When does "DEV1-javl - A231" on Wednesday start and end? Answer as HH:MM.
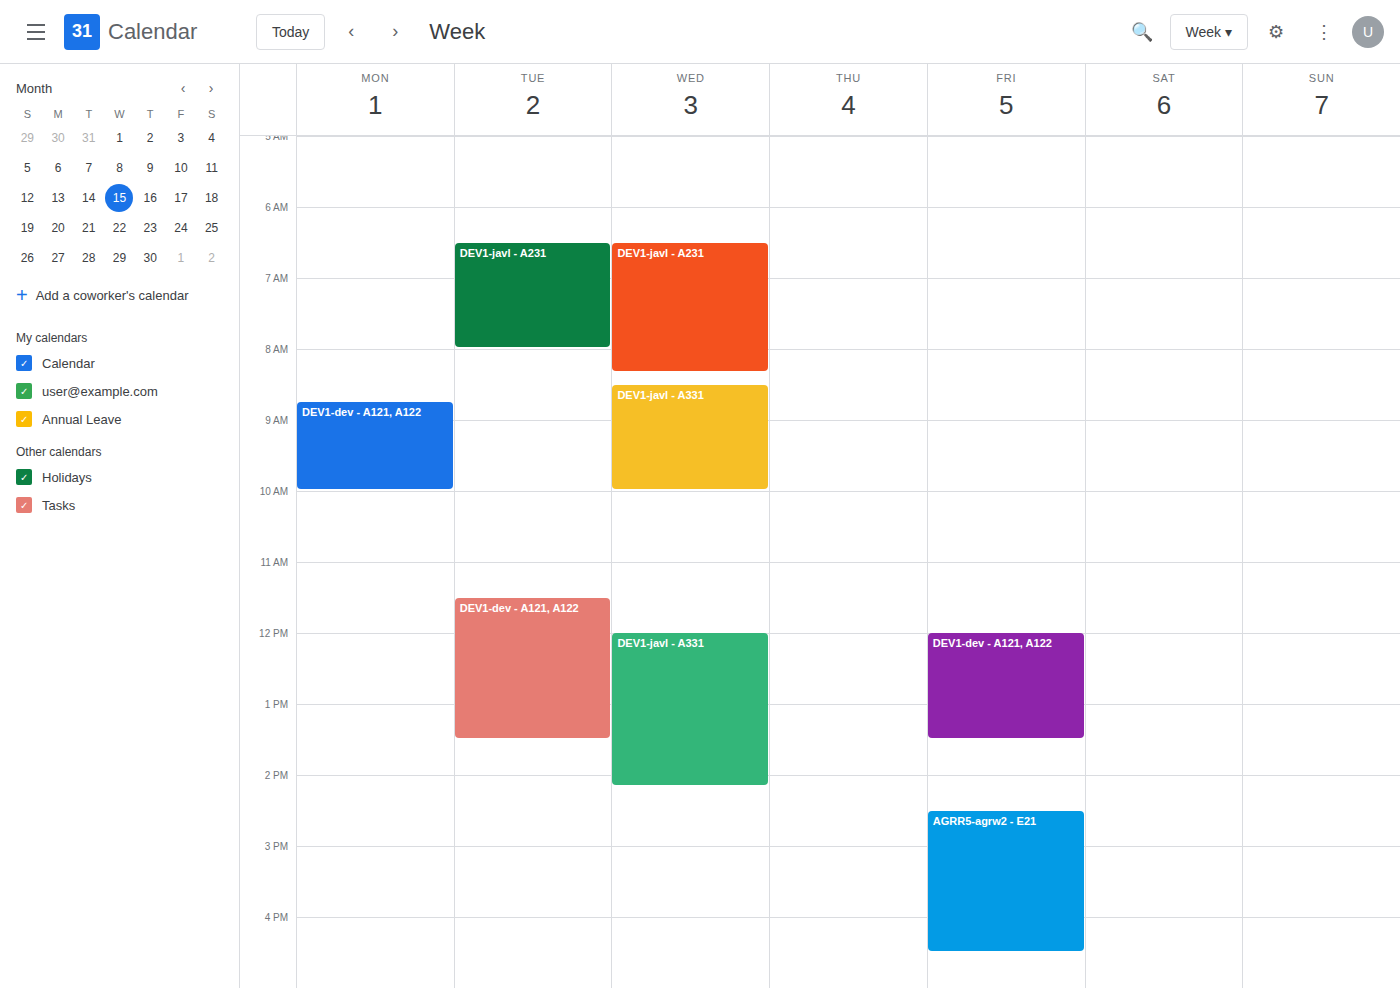
06:30 to 08:20